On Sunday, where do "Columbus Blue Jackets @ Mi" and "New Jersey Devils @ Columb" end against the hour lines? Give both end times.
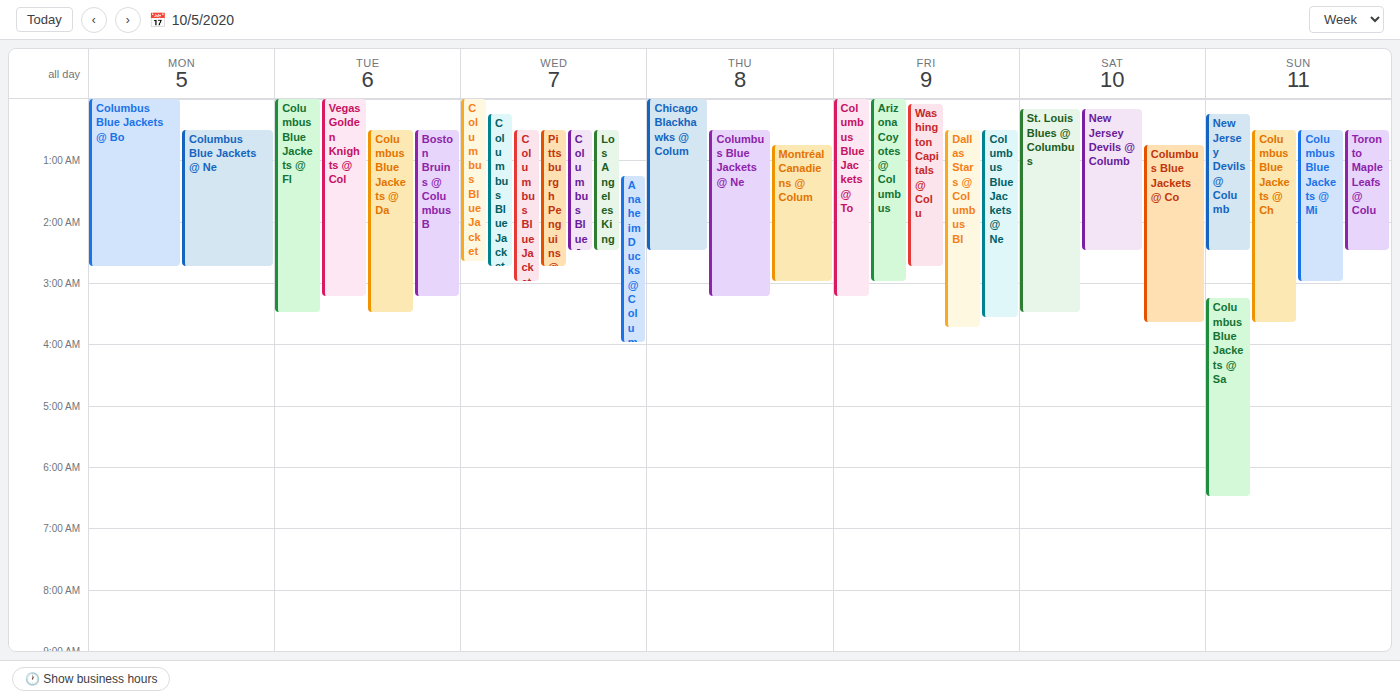
"Columbus Blue Jackets @ Mi": 3:00 AM, exactly on the 3 AM line. "New Jersey Devils @ Columb": 2:30 AM, halfway between the 2 AM and 3 AM lines.